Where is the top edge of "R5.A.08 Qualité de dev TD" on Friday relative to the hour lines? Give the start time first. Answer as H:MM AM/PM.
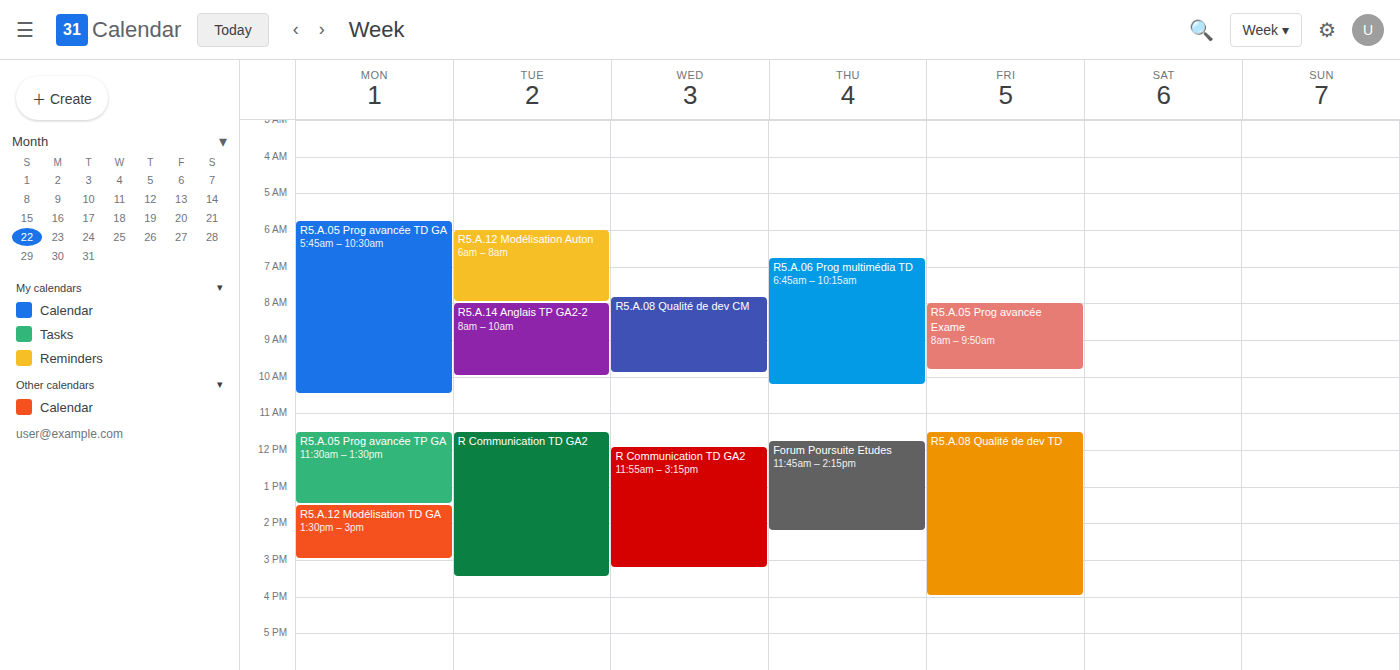
11:30 AM -- halfway between the 11 AM and 12 PM lines.